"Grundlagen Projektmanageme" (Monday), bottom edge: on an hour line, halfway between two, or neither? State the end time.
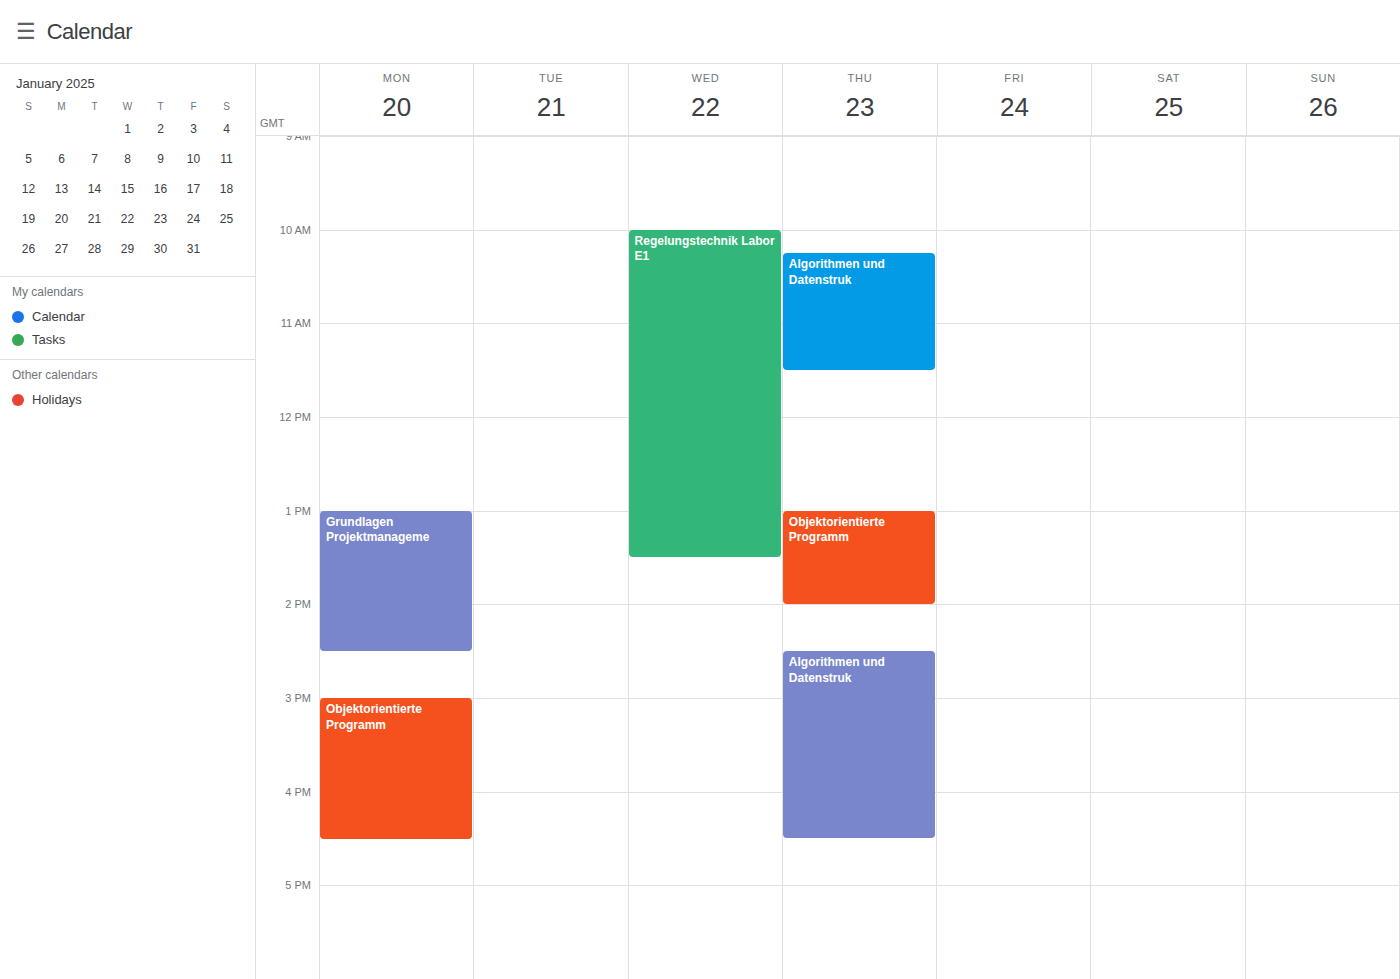
2:30 PM -- halfway between the 2 PM and 3 PM lines.